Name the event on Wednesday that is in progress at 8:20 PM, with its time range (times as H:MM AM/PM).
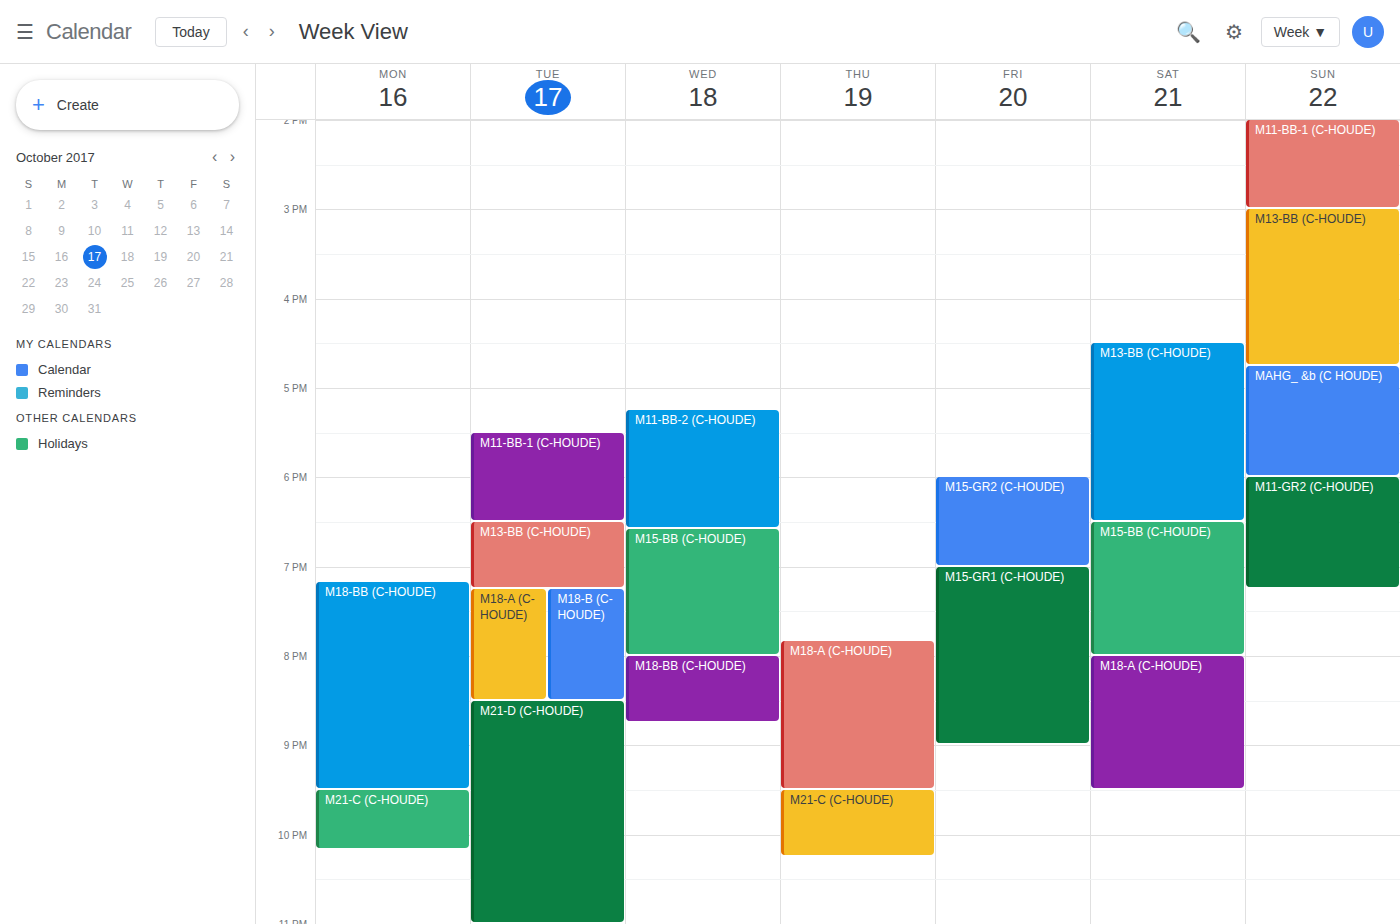
"M18-BB (C-HOUDE)", 8:00 PM to 8:45 PM